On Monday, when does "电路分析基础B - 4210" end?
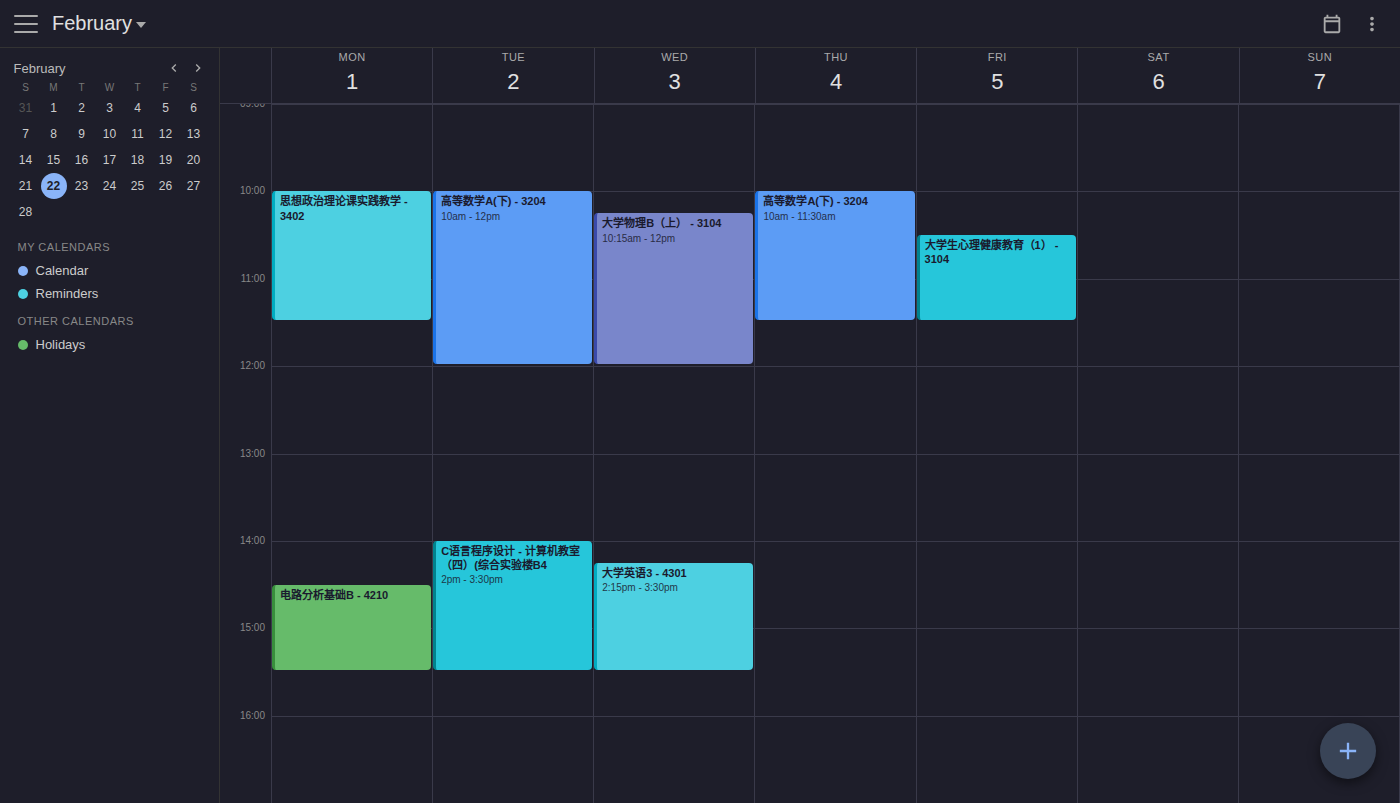
3:30 PM